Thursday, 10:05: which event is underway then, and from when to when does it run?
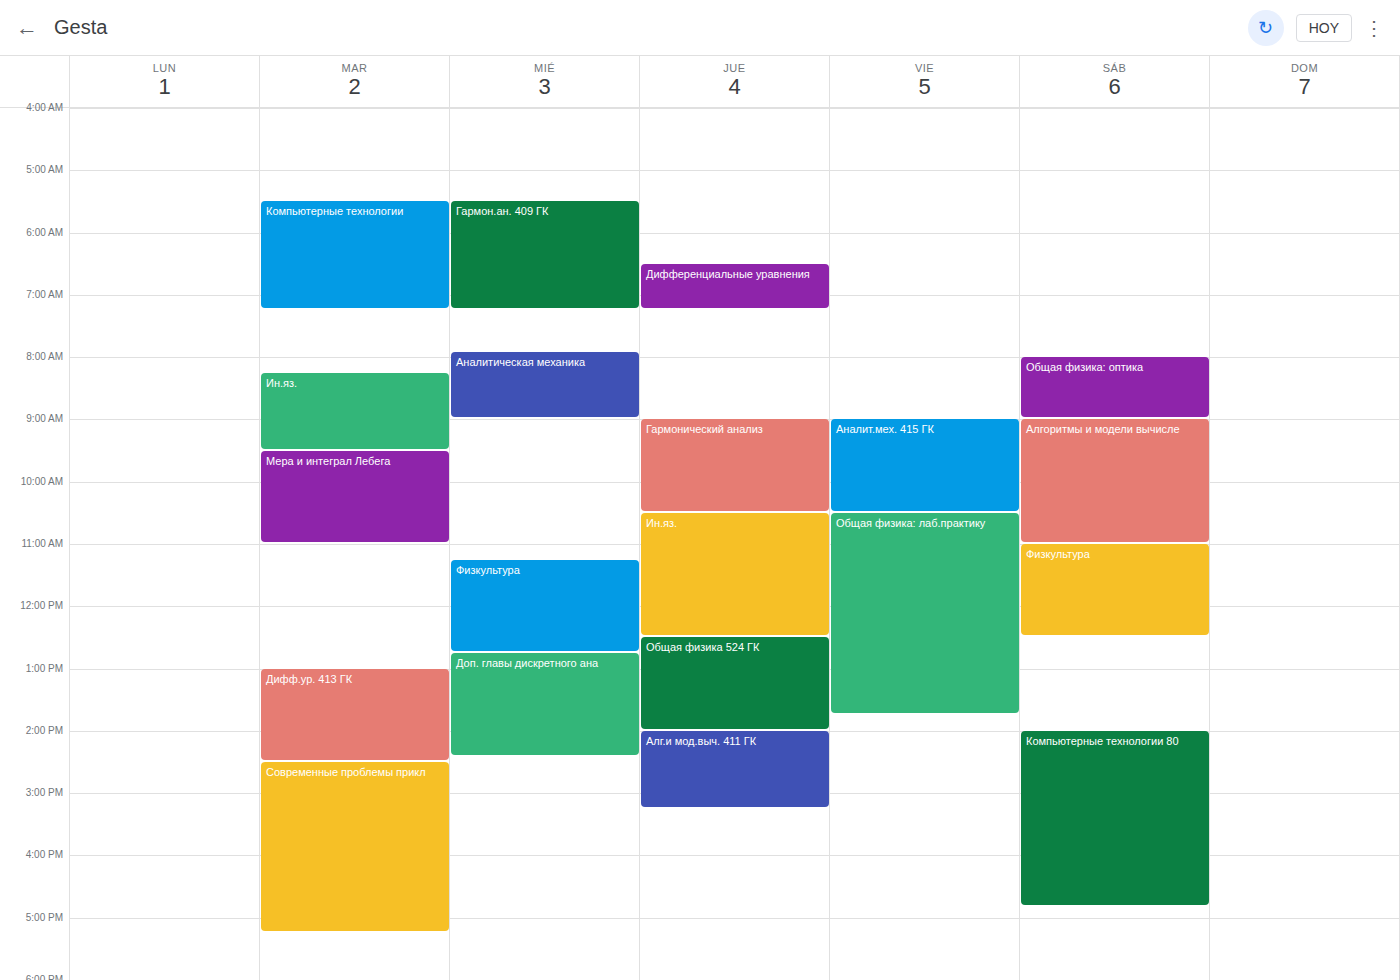
"Гармонический анализ", 09:00 to 10:30